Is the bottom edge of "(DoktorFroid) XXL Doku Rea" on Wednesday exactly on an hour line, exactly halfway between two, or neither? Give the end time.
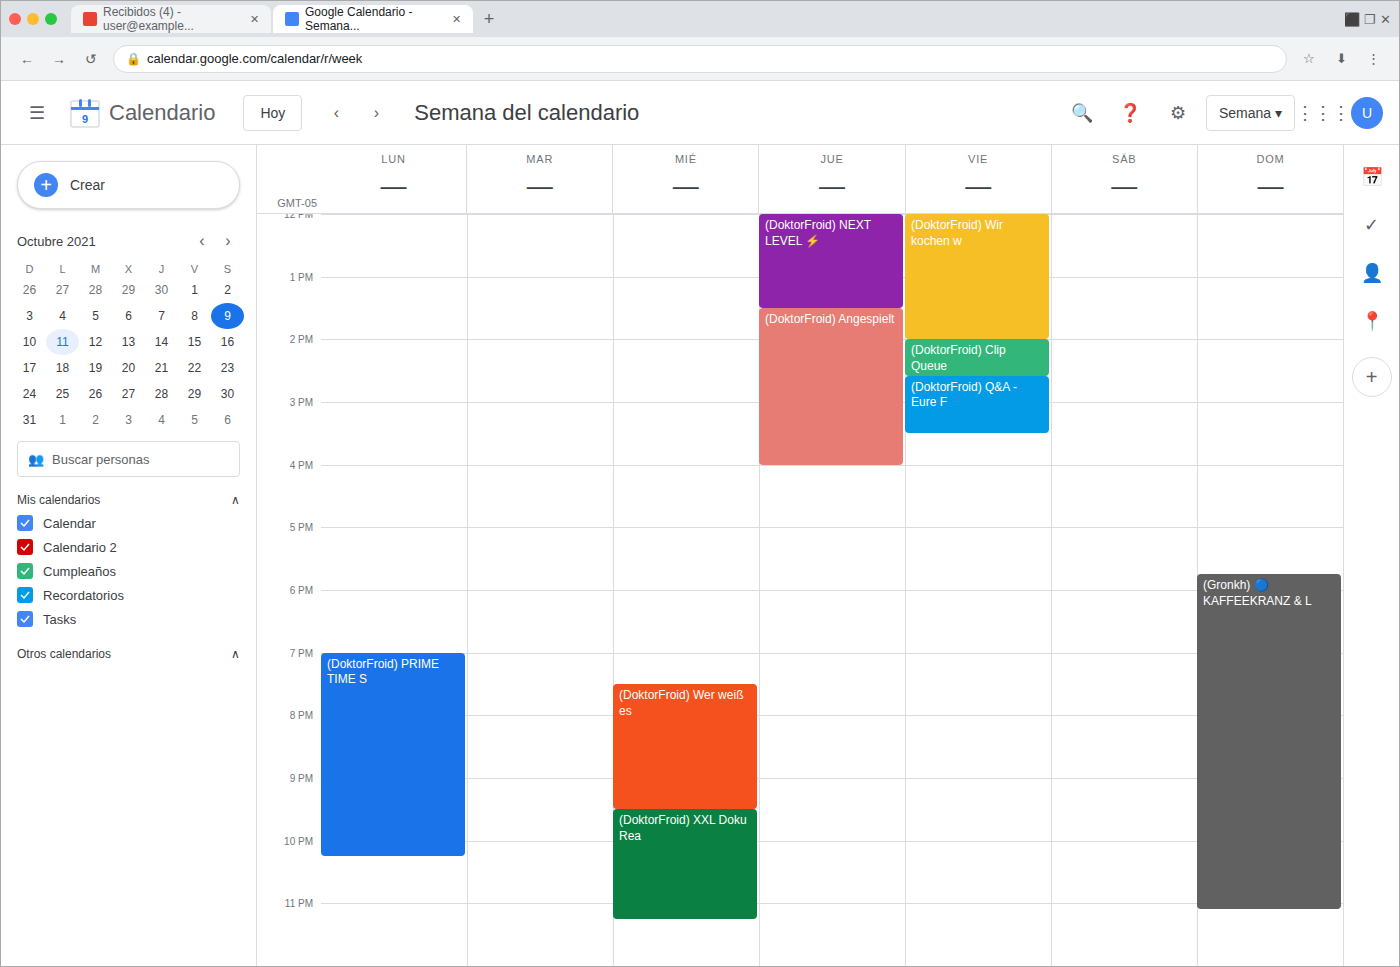
11:15 PM -- neither: a quarter of the way from the 11 PM line to the 12 AM line.